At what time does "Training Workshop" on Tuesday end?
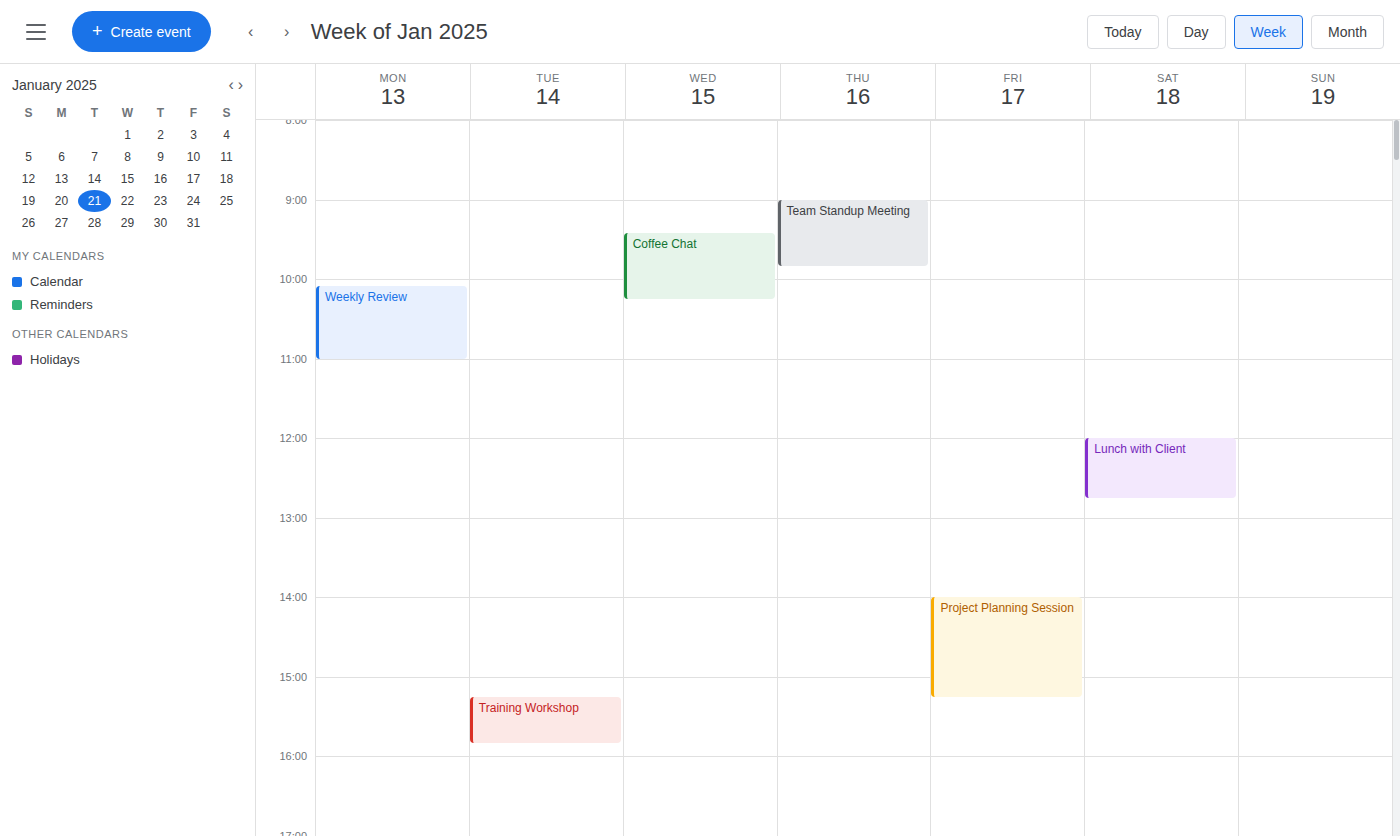
15:50